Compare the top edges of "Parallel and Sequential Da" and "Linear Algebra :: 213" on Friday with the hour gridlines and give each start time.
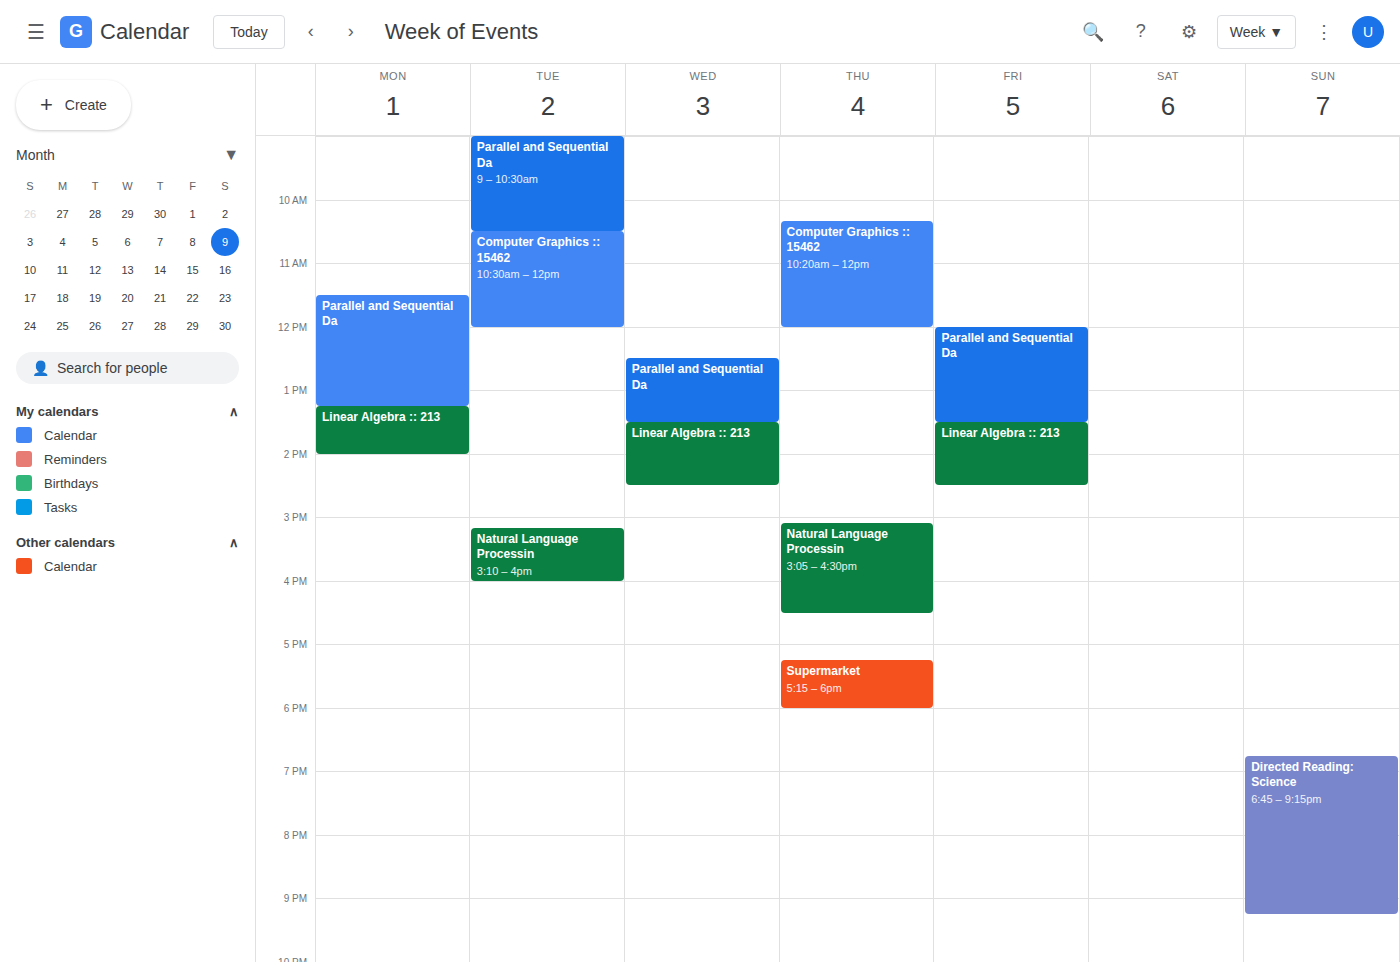
"Parallel and Sequential Da": 12:00, exactly on the 12:00 line. "Linear Algebra :: 213": 13:30, halfway between the 13:00 and 14:00 lines.